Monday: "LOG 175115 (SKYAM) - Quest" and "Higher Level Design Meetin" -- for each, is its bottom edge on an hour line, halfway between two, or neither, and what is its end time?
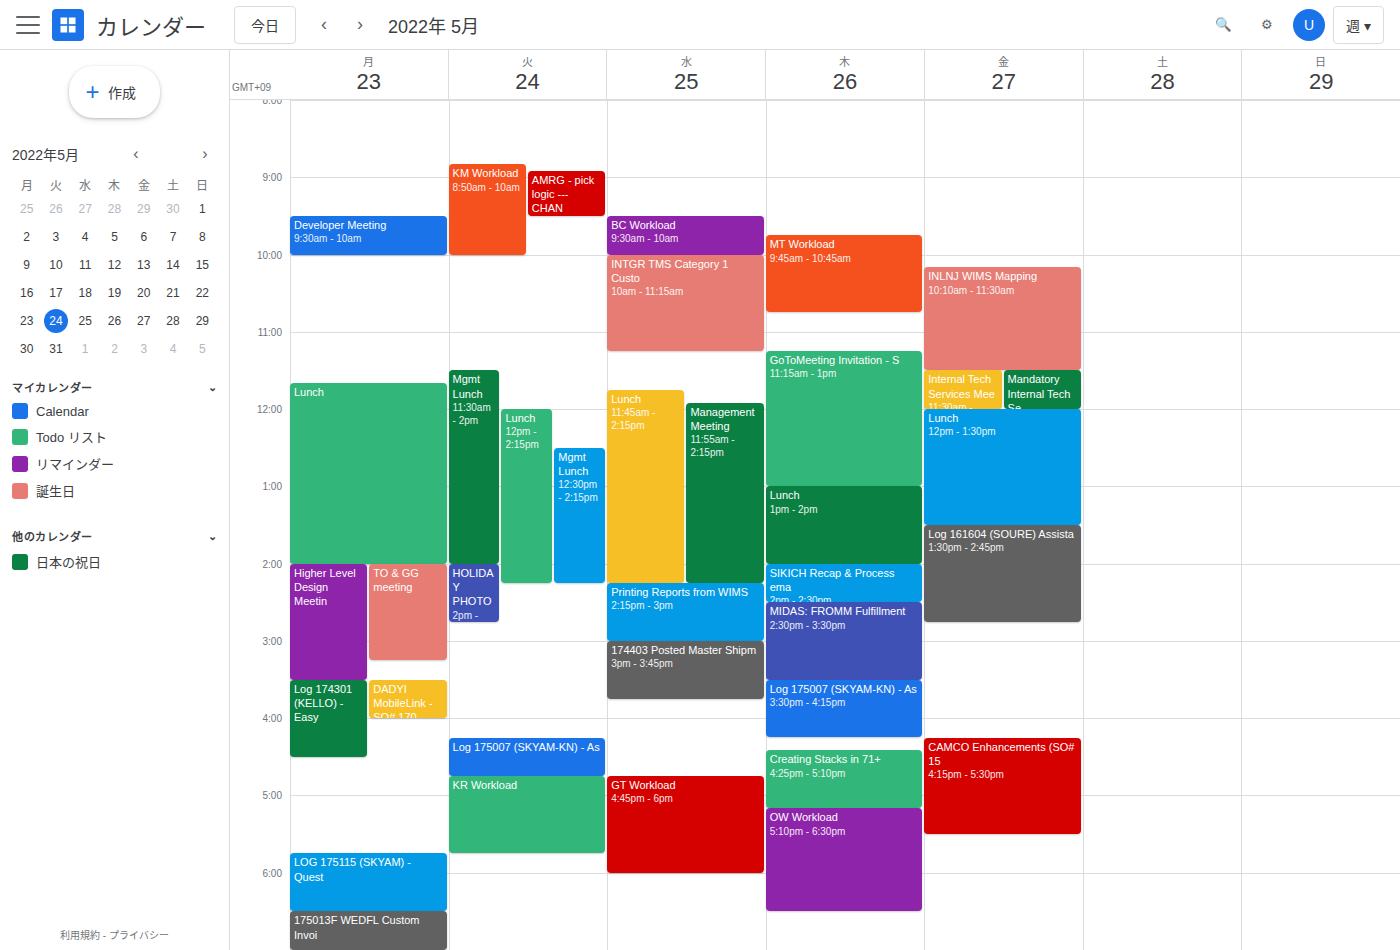
"LOG 175115 (SKYAM) - Quest": 6:30 PM, halfway between the 6 PM and 7 PM lines. "Higher Level Design Meetin": 3:30 PM, halfway between the 3 PM and 4 PM lines.